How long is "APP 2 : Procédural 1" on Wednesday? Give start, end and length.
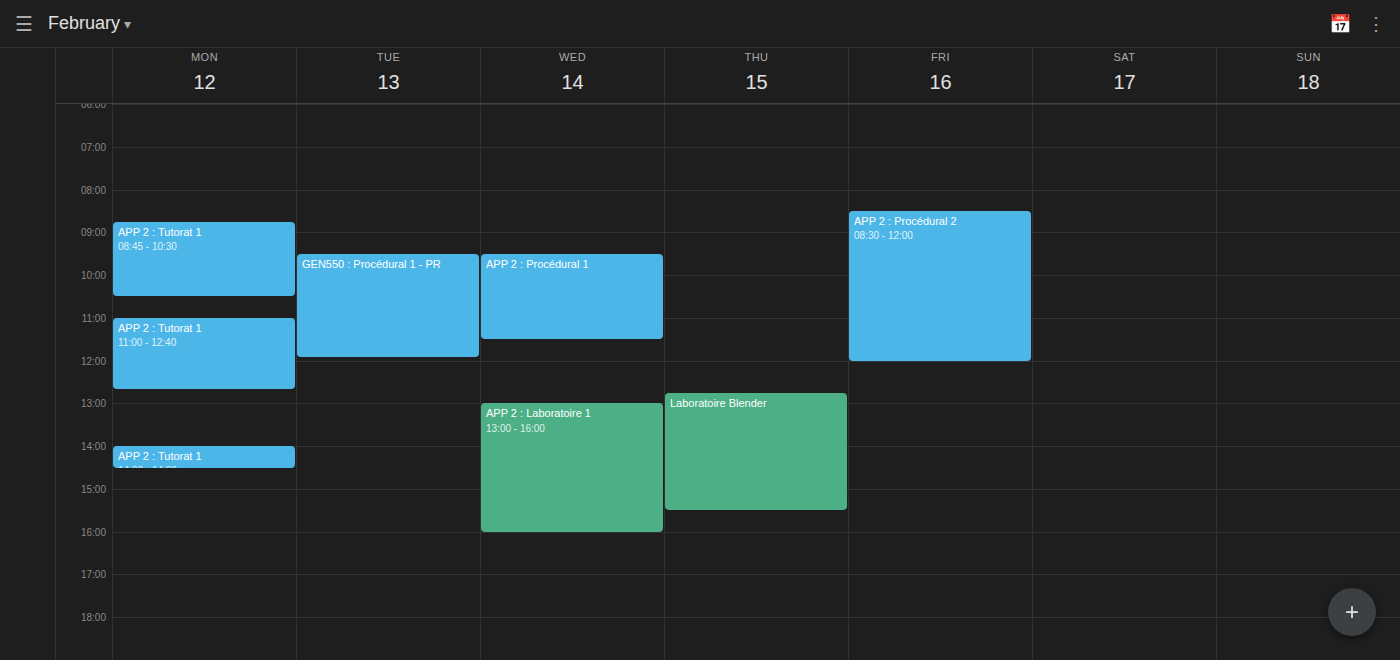
9:30 AM to 11:30 AM, 2 hours